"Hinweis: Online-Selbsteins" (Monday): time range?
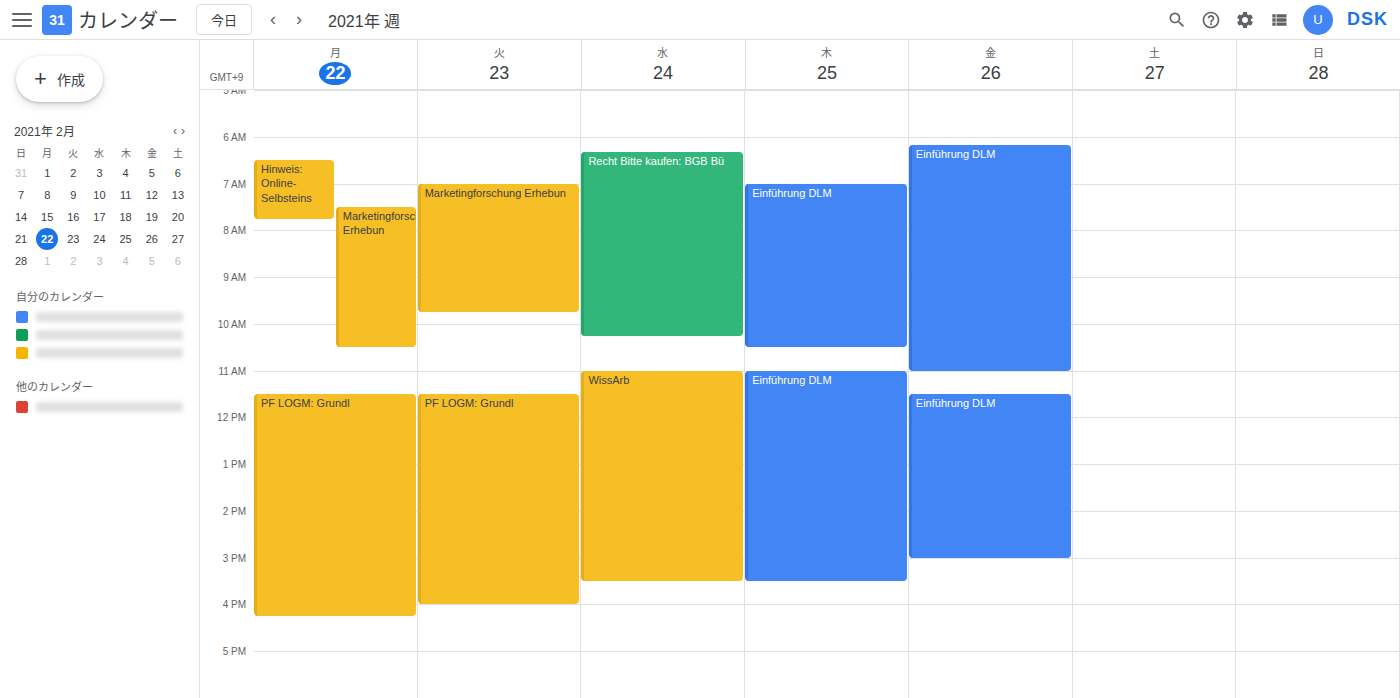
6:30 AM to 7:45 AM